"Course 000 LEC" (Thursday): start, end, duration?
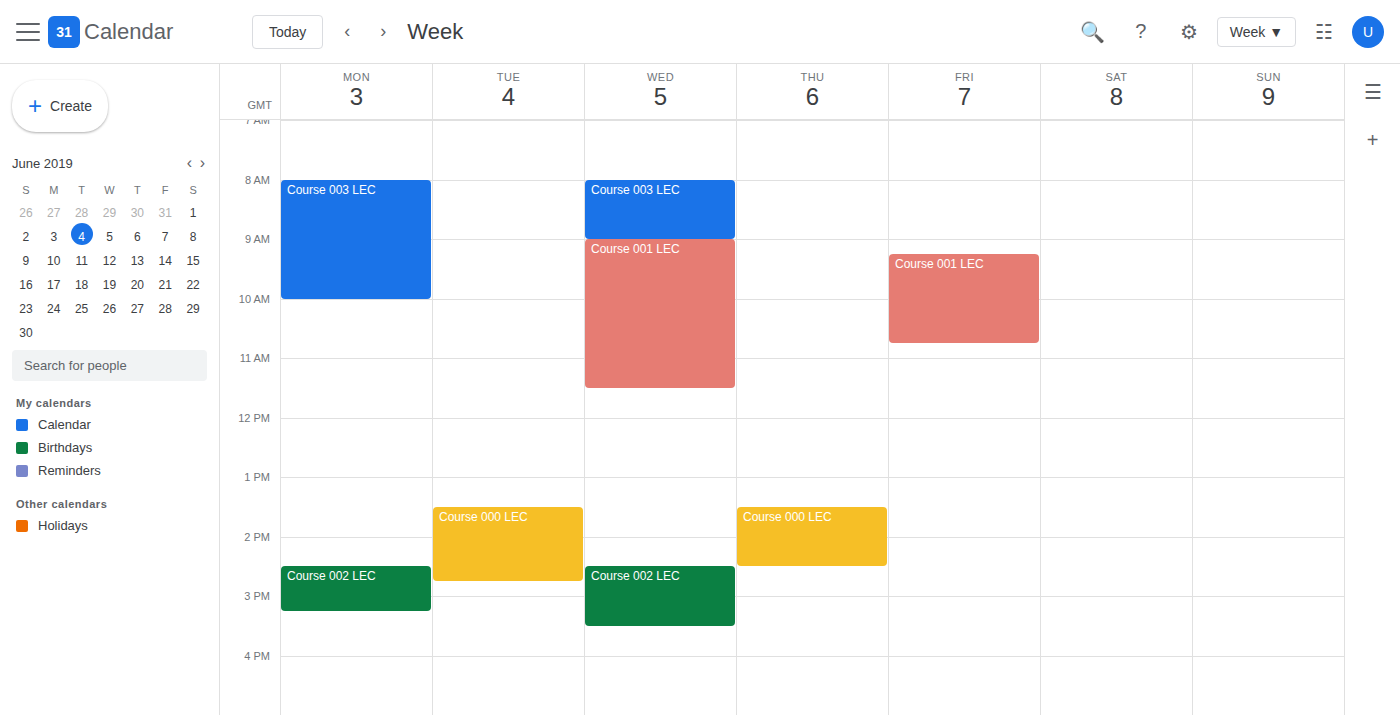
1:30 PM to 2:30 PM, 1 hour